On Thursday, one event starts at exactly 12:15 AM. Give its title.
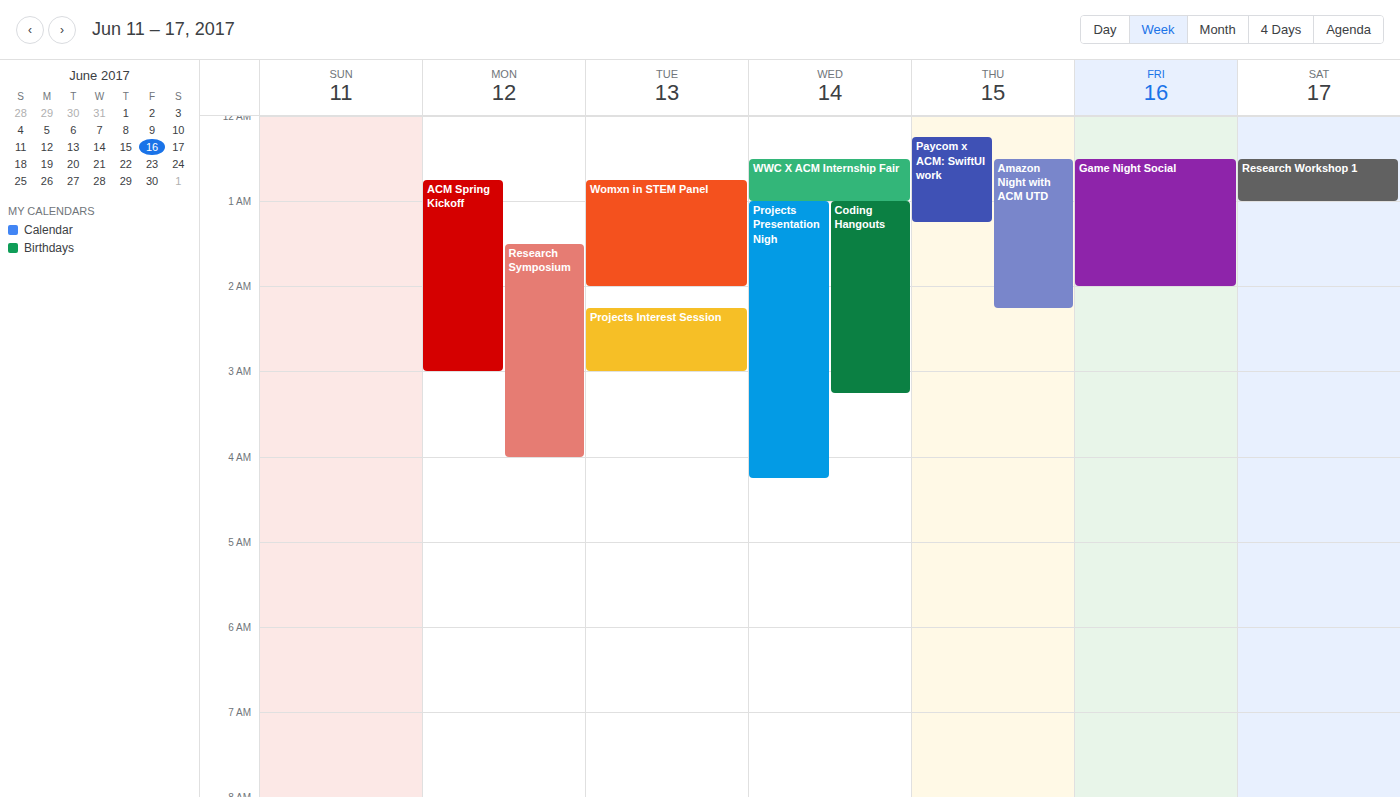
"Paycom x ACM: SwiftUI work"